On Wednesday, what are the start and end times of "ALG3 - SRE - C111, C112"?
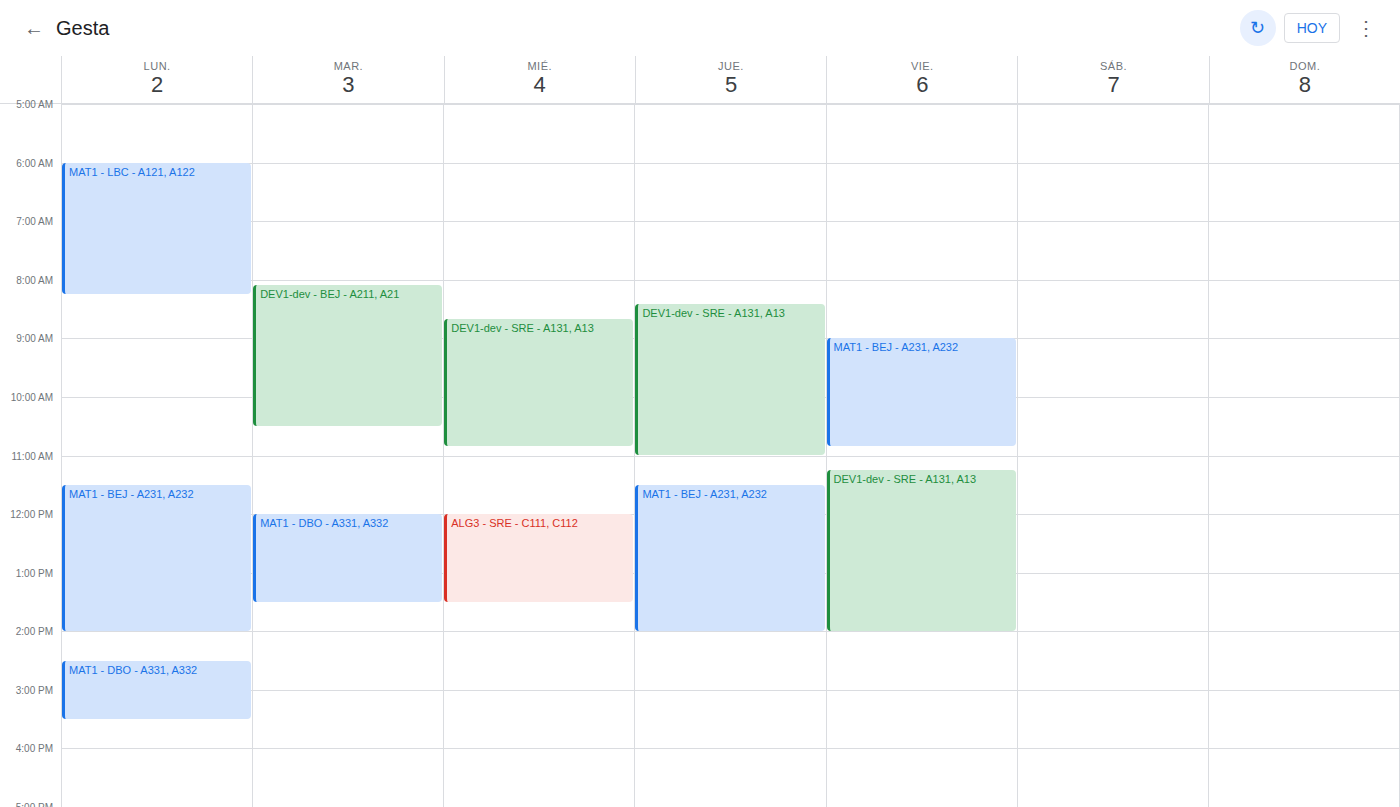
12:00 to 13:30